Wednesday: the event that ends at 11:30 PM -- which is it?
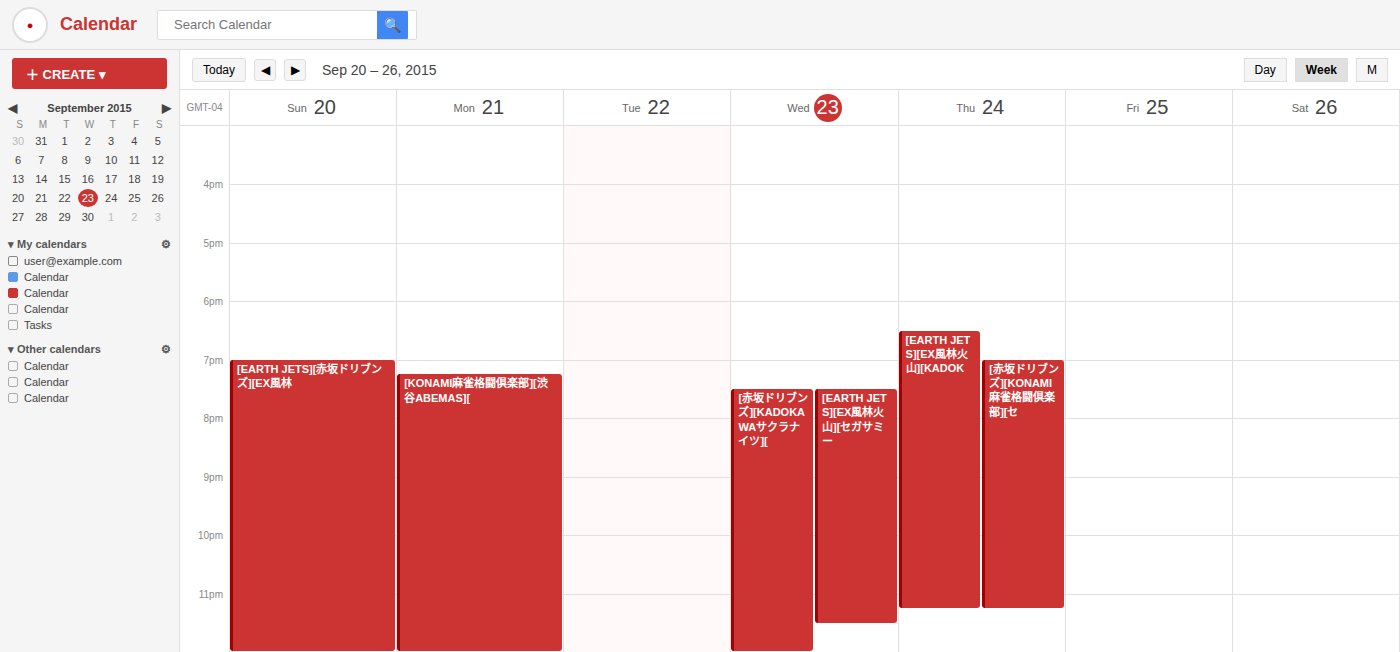
"[EARTH JETS][EX風林火山][セガサミー"